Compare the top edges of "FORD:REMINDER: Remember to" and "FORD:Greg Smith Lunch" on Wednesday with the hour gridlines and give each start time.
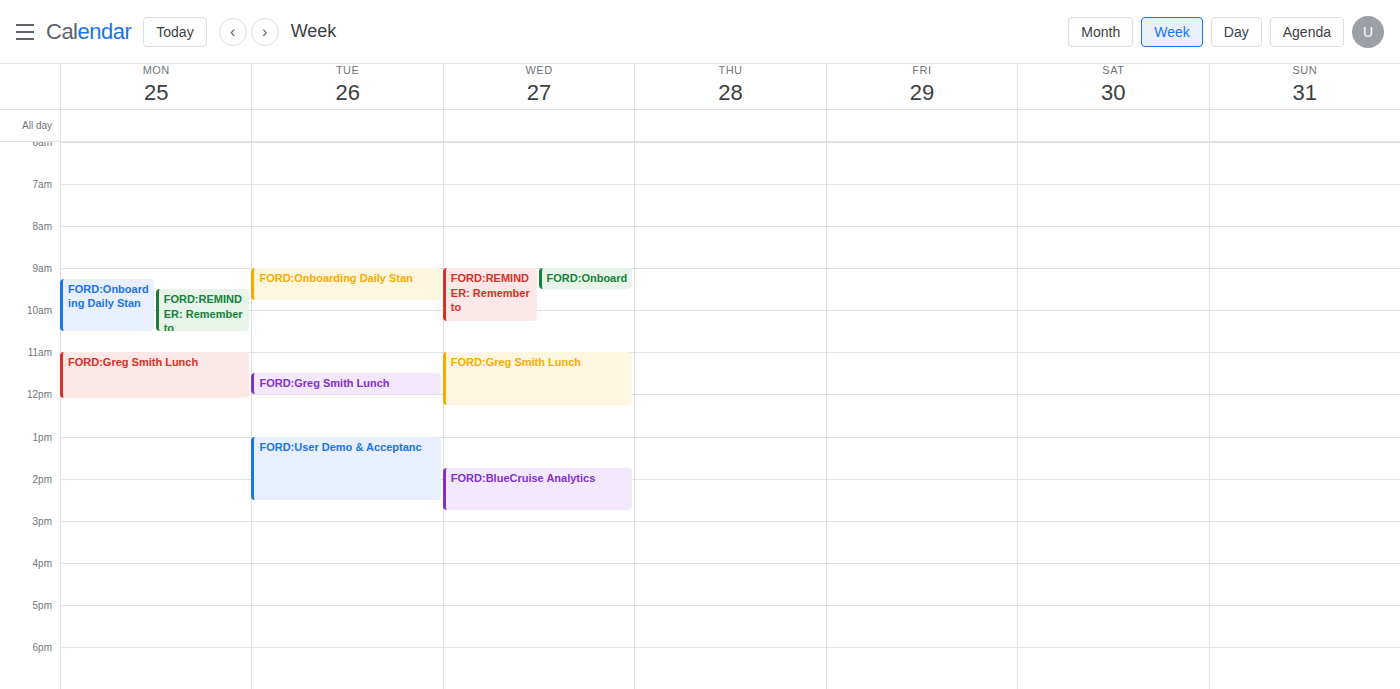
"FORD:REMINDER: Remember to": 9:00 AM, exactly on the 9 AM line. "FORD:Greg Smith Lunch": 11:00 AM, exactly on the 11 AM line.